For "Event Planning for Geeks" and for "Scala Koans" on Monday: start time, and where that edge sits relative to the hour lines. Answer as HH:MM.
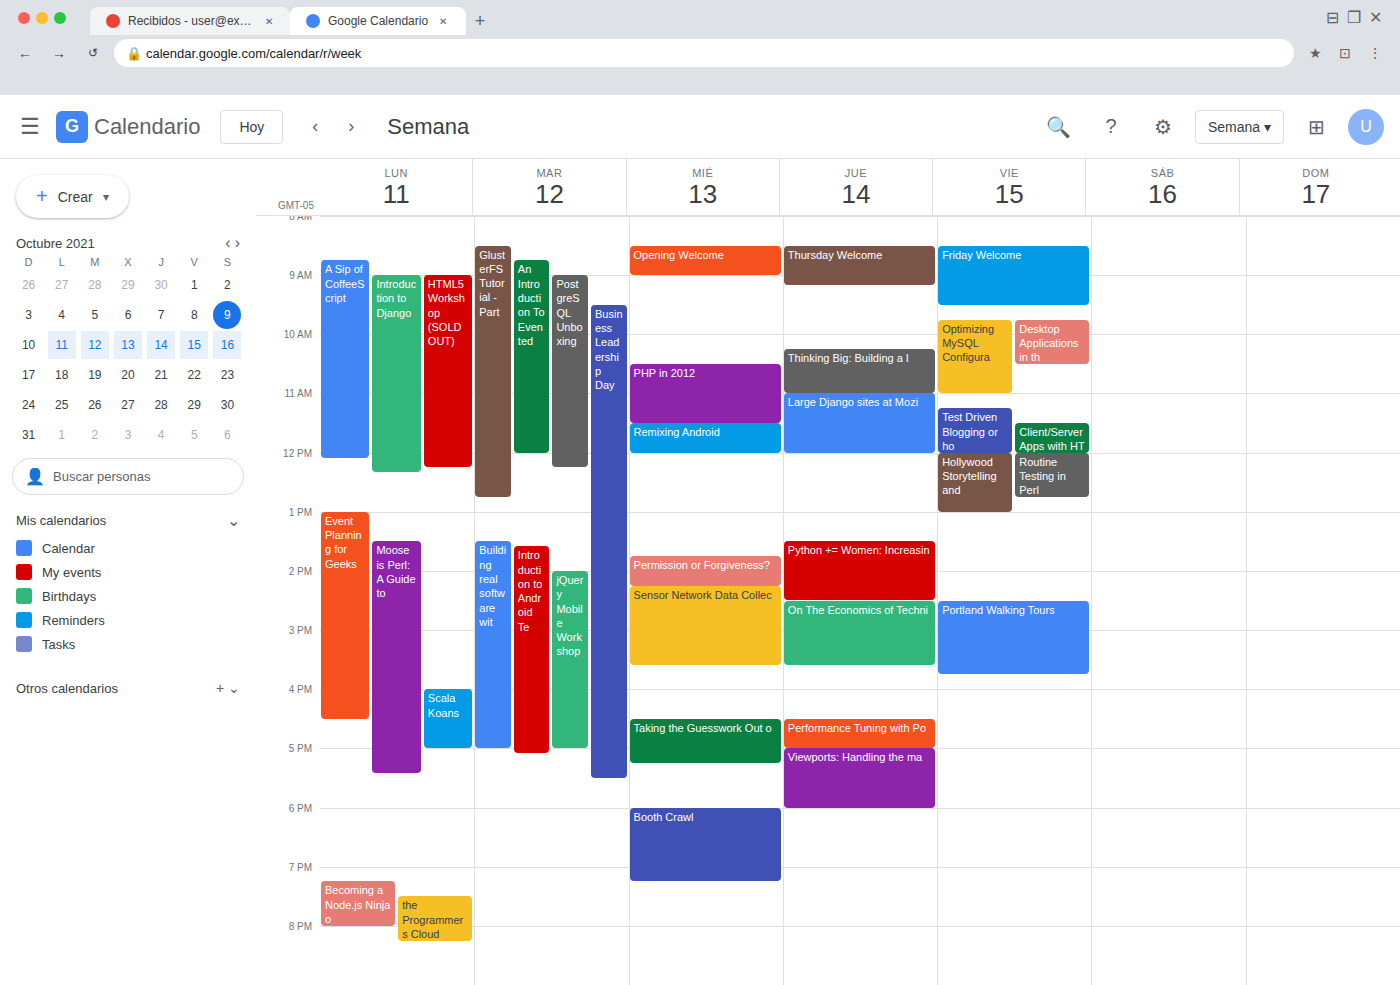
"Event Planning for Geeks": 13:00, exactly on the 13:00 line. "Scala Koans": 16:00, exactly on the 16:00 line.